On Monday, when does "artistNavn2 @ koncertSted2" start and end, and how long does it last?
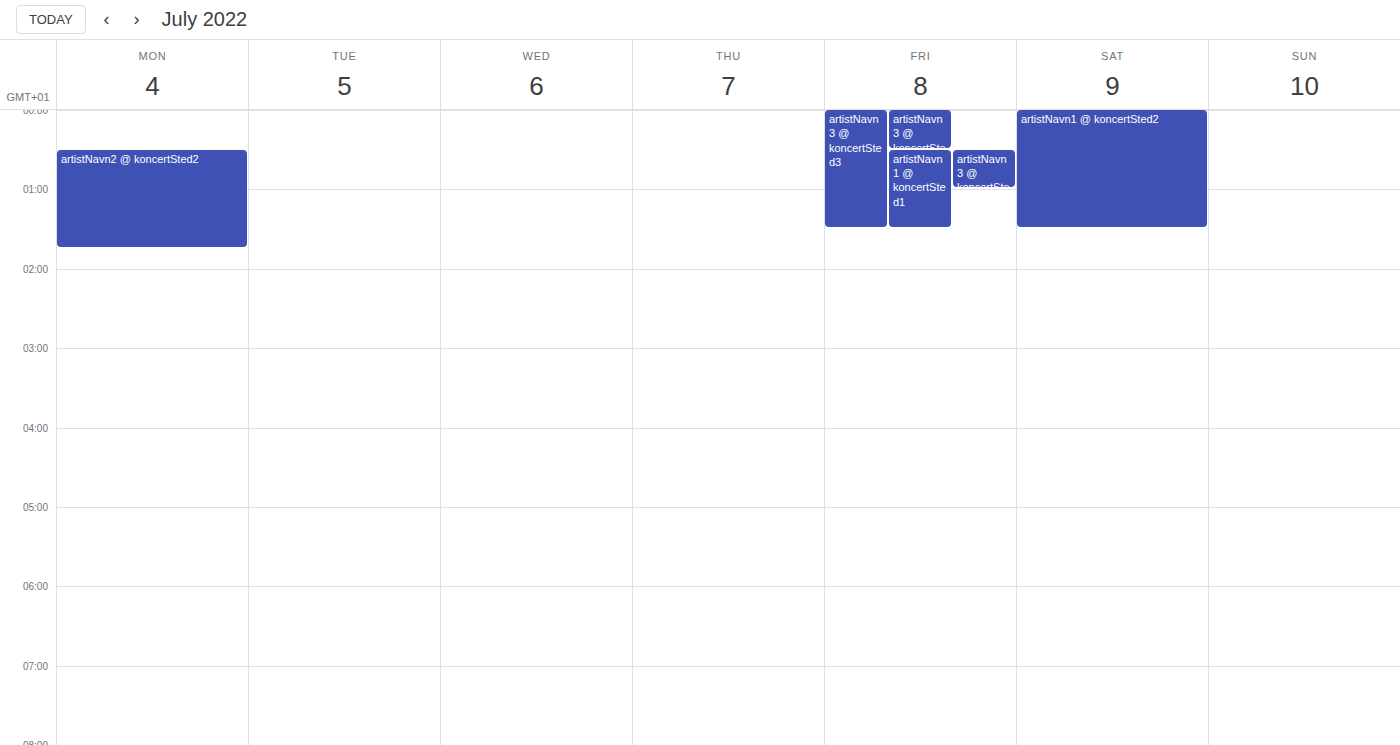
12:30 AM to 1:45 AM, 1 hour 15 minutes